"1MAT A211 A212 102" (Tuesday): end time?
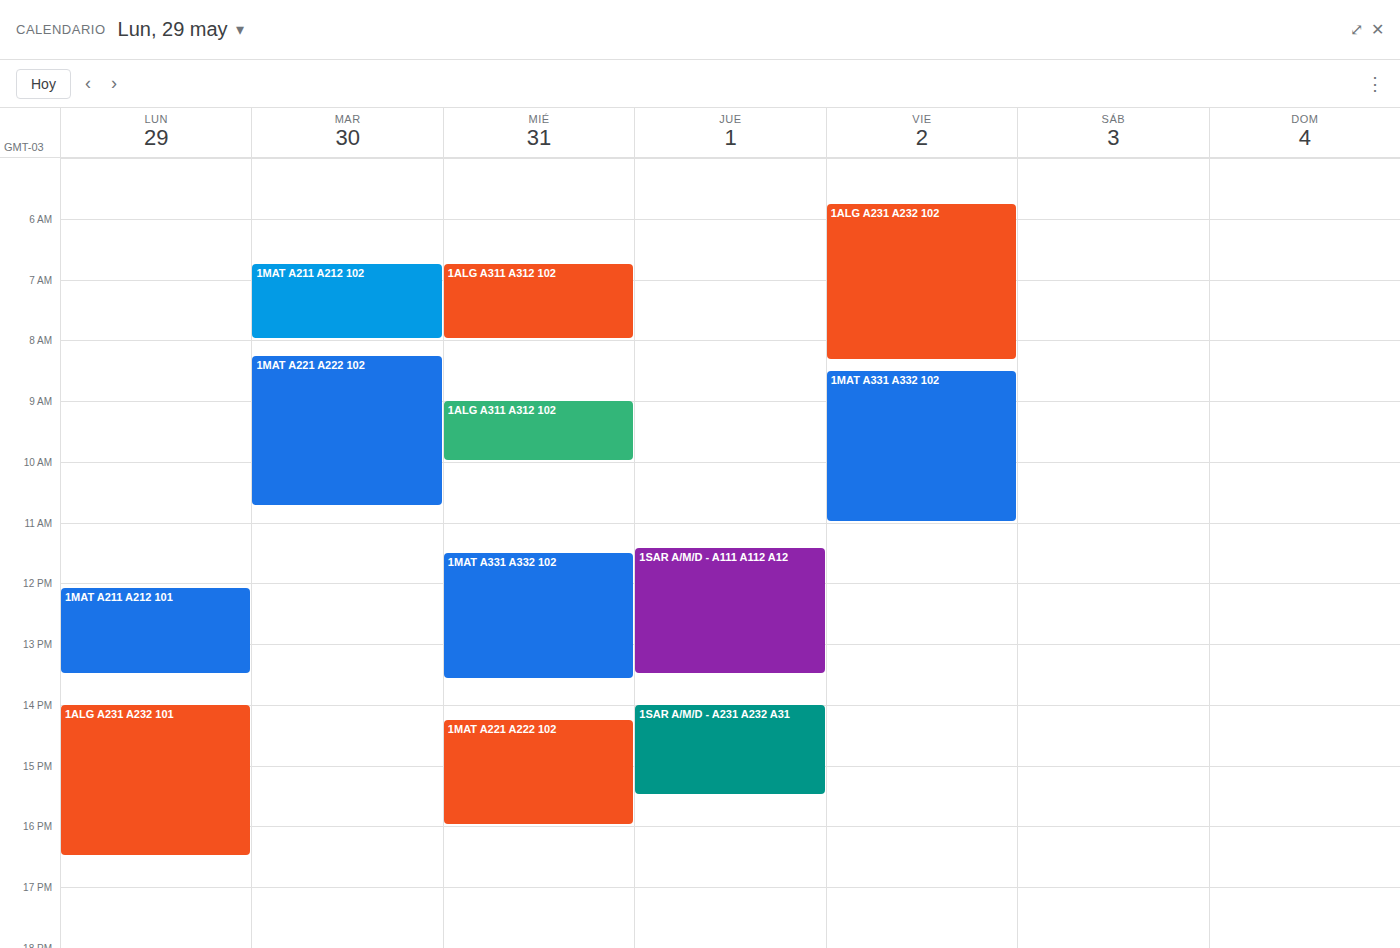
8:00 AM